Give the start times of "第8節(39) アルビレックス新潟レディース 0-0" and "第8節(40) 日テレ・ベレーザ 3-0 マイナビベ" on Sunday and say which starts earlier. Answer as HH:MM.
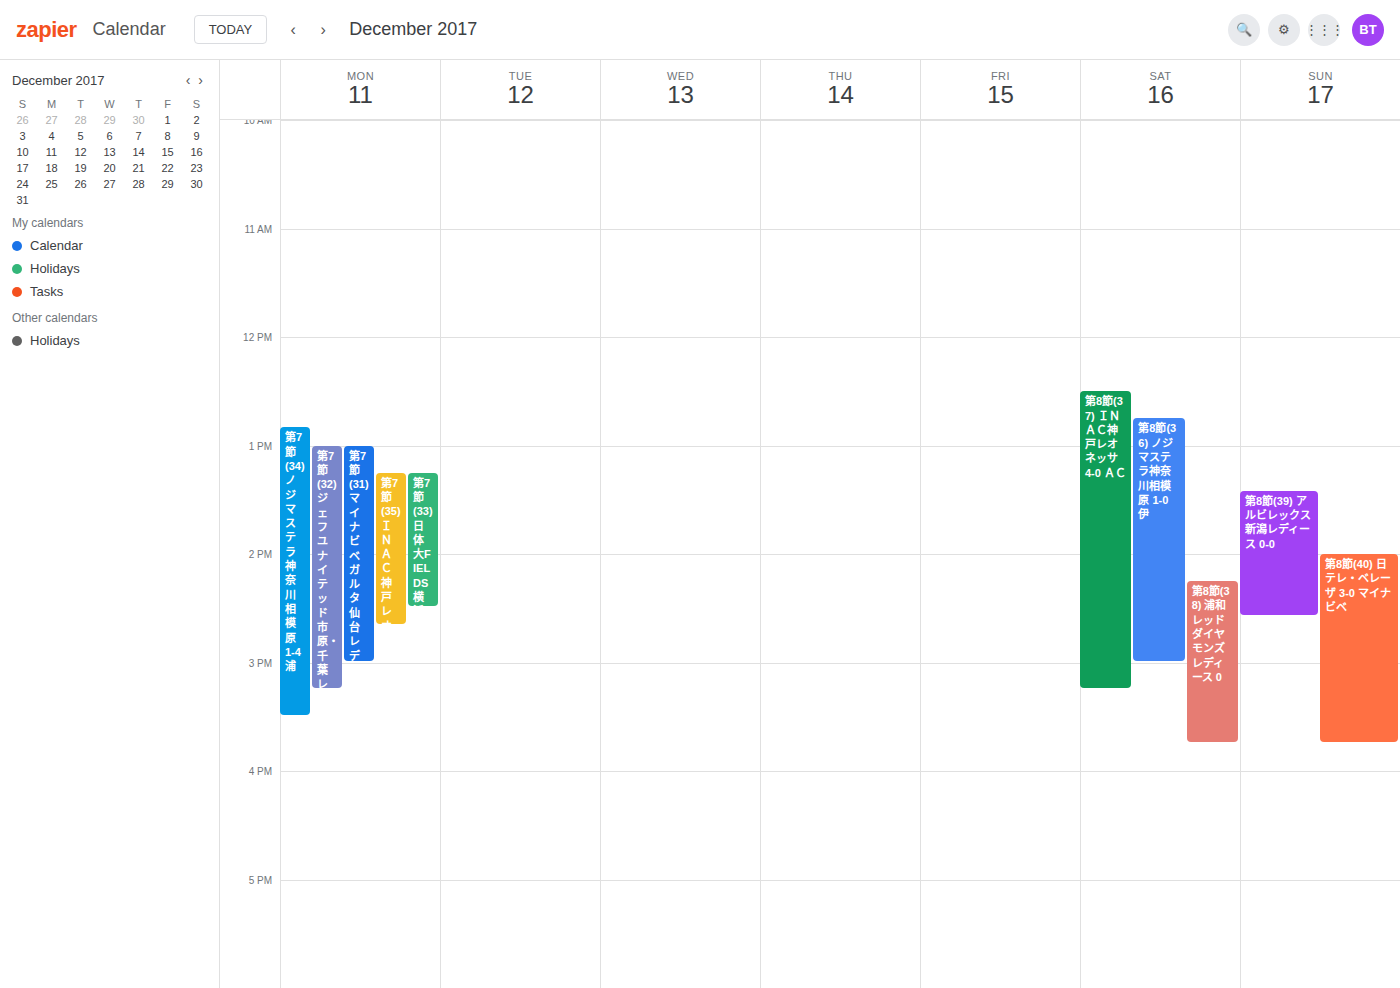
"第8節(39) アルビレックス新潟レディース 0-0" 13:25; "第8節(40) 日テレ・ベレーザ 3-0 マイナビベ" 14:00.